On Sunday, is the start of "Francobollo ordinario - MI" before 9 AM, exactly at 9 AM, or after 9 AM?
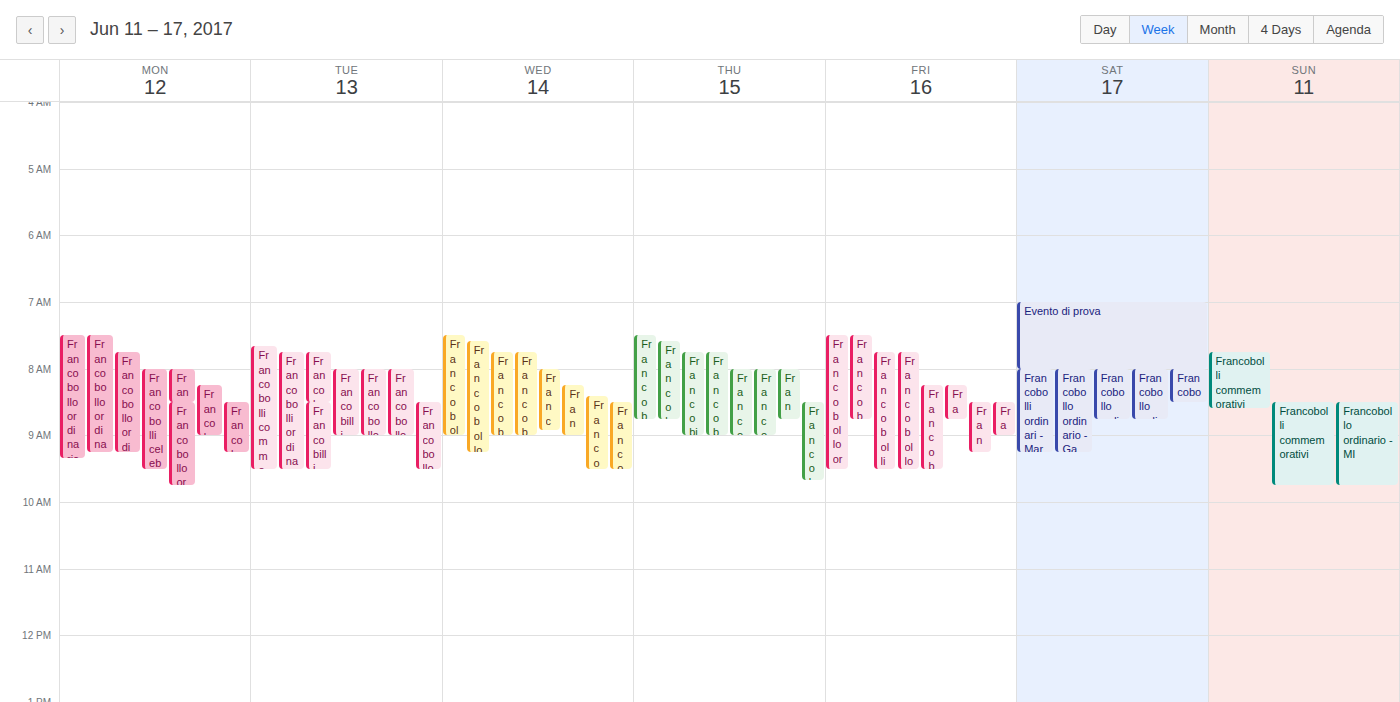
8:30 AM -- before 9 AM, 30 minutes above the 9 AM line.